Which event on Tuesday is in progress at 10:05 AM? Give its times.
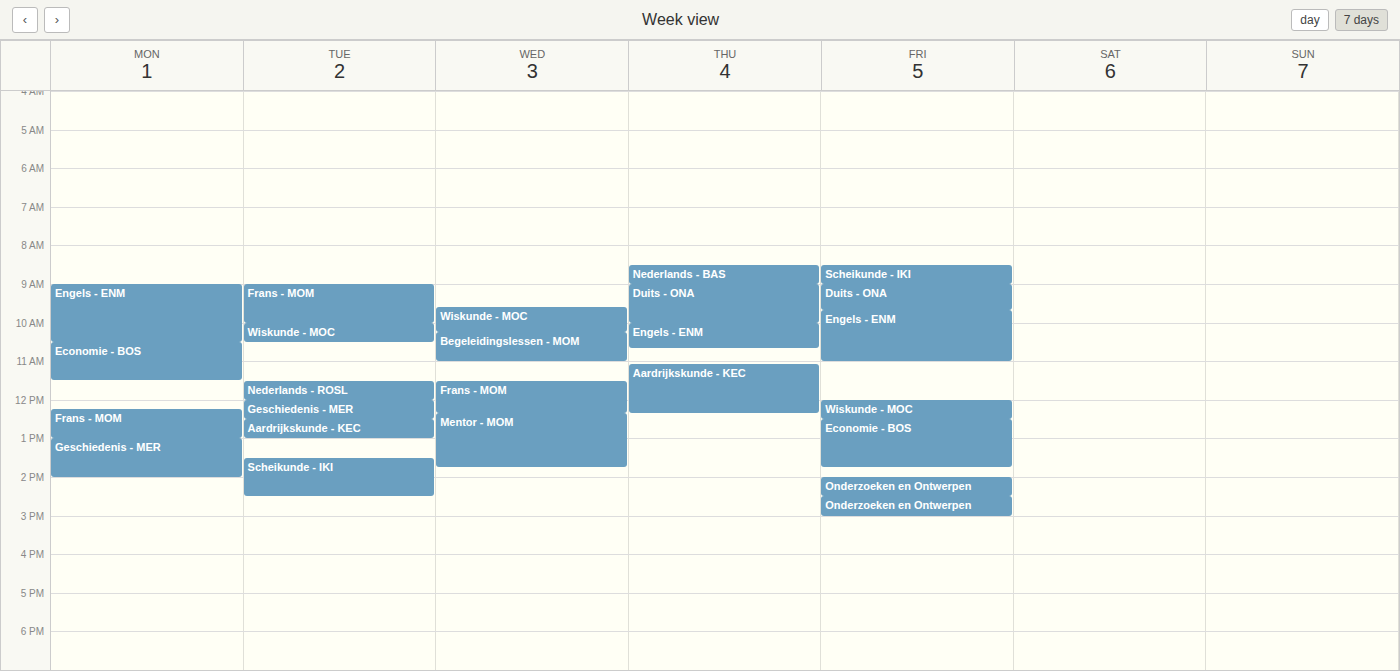
"Wiskunde - MOC", 10:00 AM to 10:30 AM